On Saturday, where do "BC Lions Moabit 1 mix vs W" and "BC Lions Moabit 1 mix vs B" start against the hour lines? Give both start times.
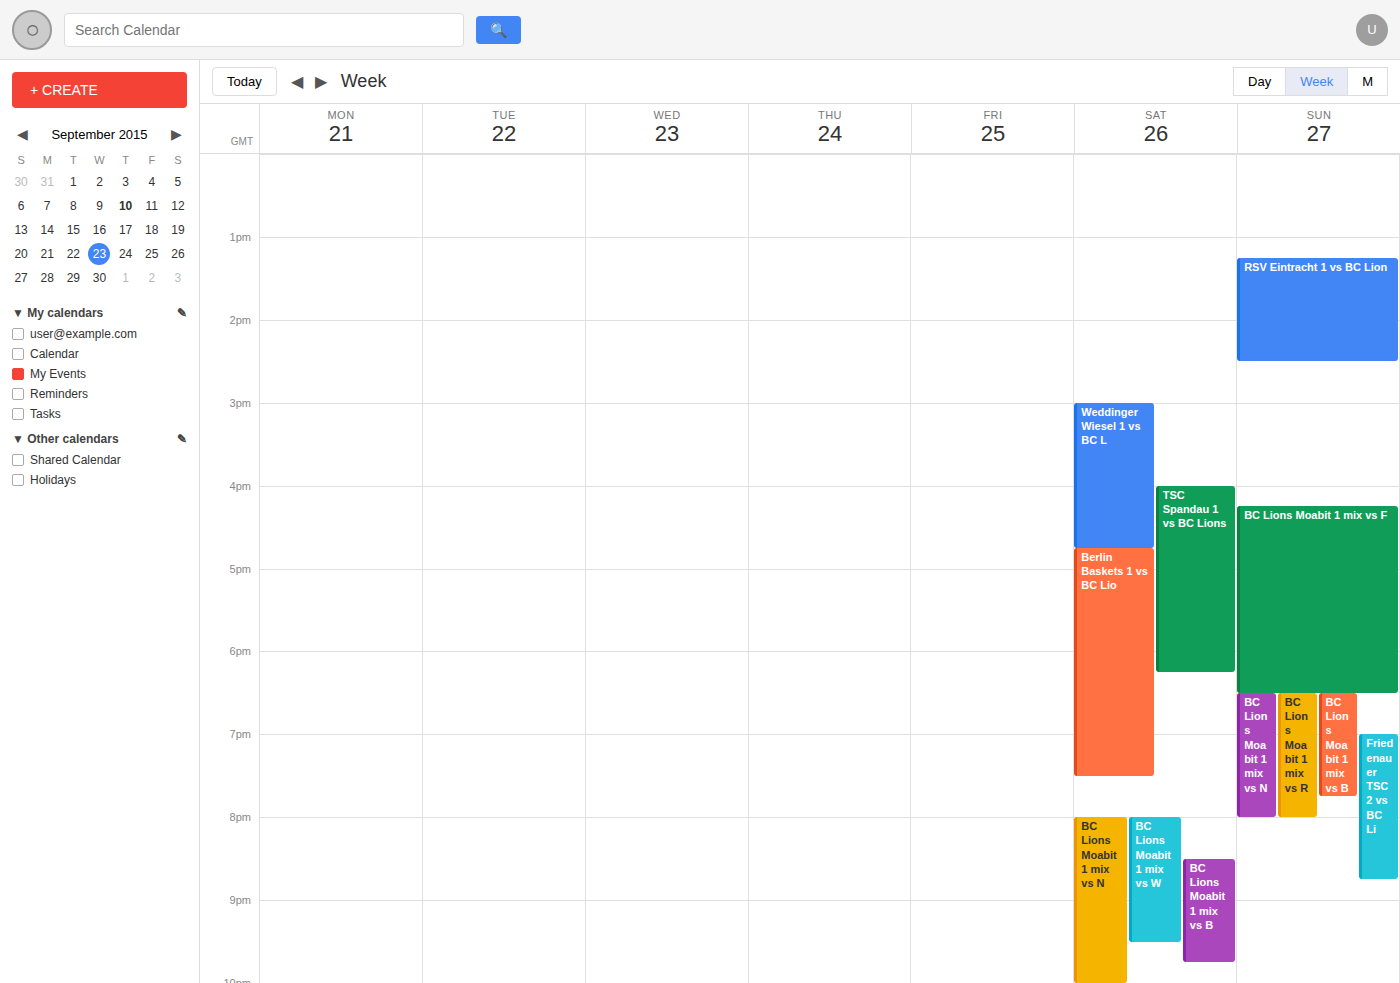
"BC Lions Moabit 1 mix vs W": 8:00 PM, exactly on the 8 PM line. "BC Lions Moabit 1 mix vs B": 8:30 PM, halfway between the 8 PM and 9 PM lines.